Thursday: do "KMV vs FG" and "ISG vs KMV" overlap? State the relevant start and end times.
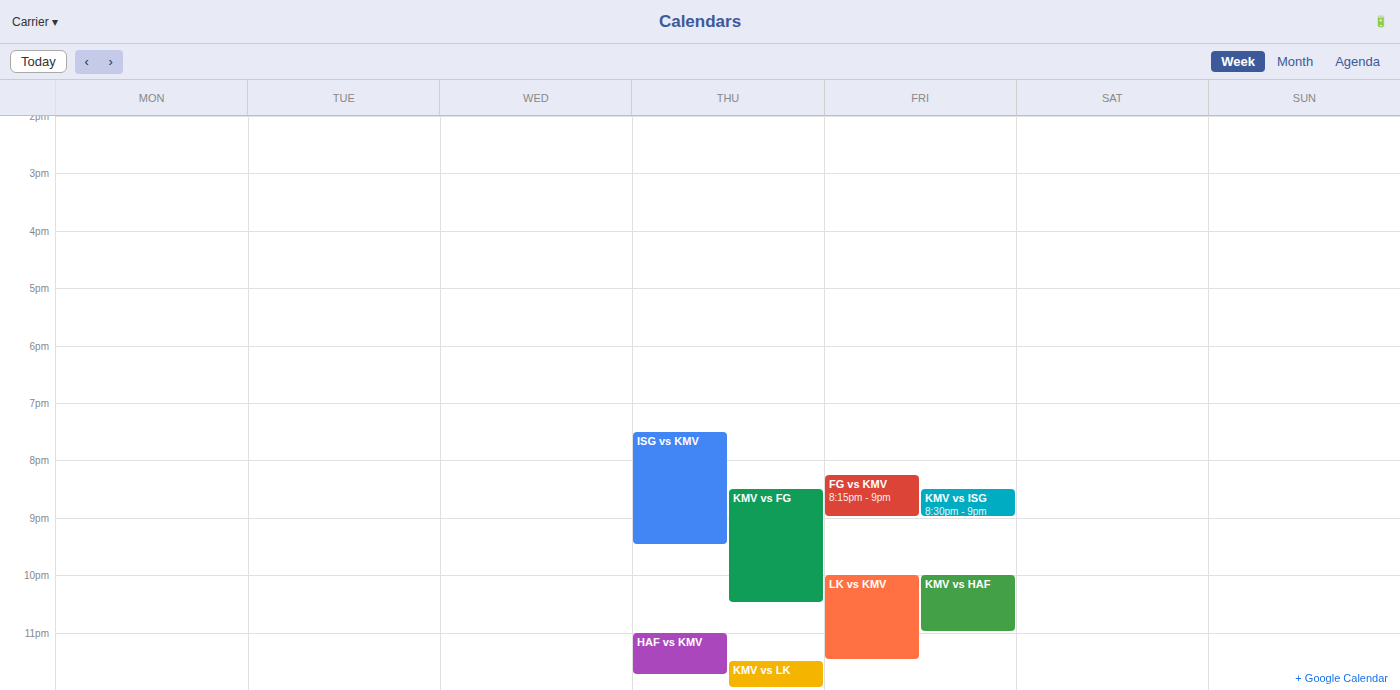
"KMV vs FG" starts at 8:30 PM, before "ISG vs KMV" ends at 9:30 PM -- they overlap.